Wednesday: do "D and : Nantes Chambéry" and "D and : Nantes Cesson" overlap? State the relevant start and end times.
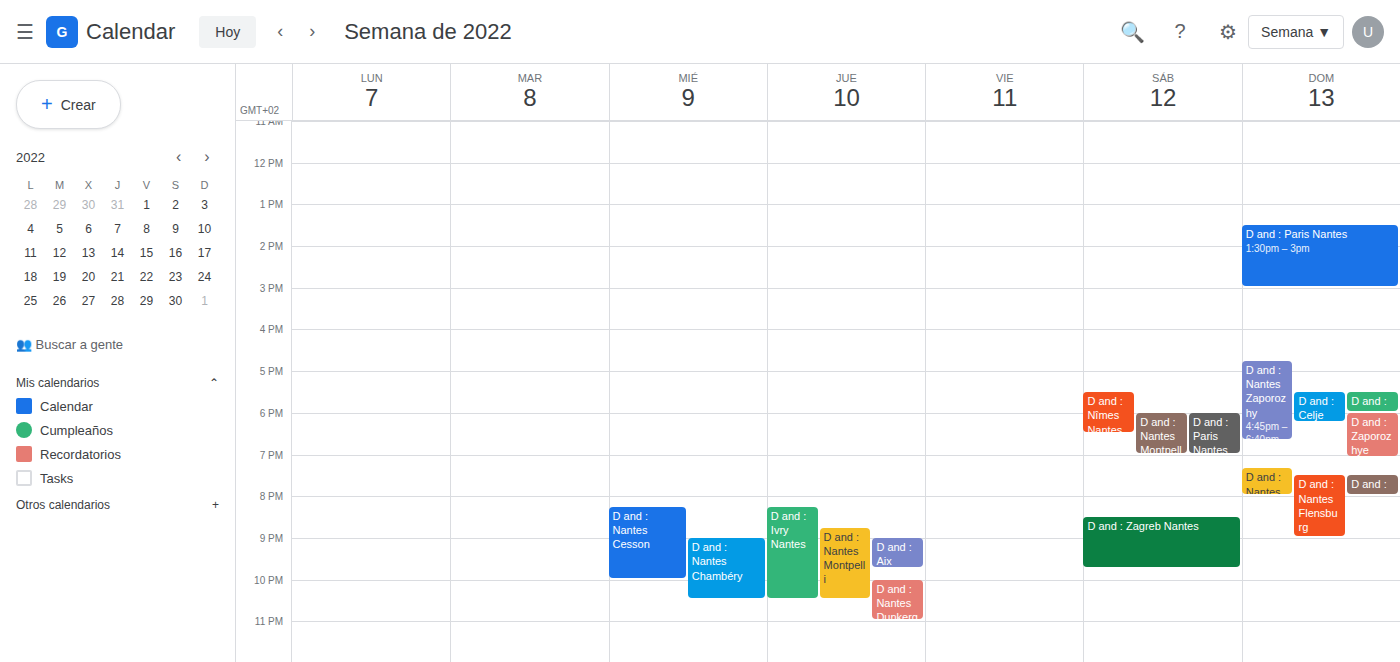
"D and : Nantes Chambéry" starts at 9:00 PM, before "D and : Nantes Cesson" ends at 10:00 PM -- they overlap.